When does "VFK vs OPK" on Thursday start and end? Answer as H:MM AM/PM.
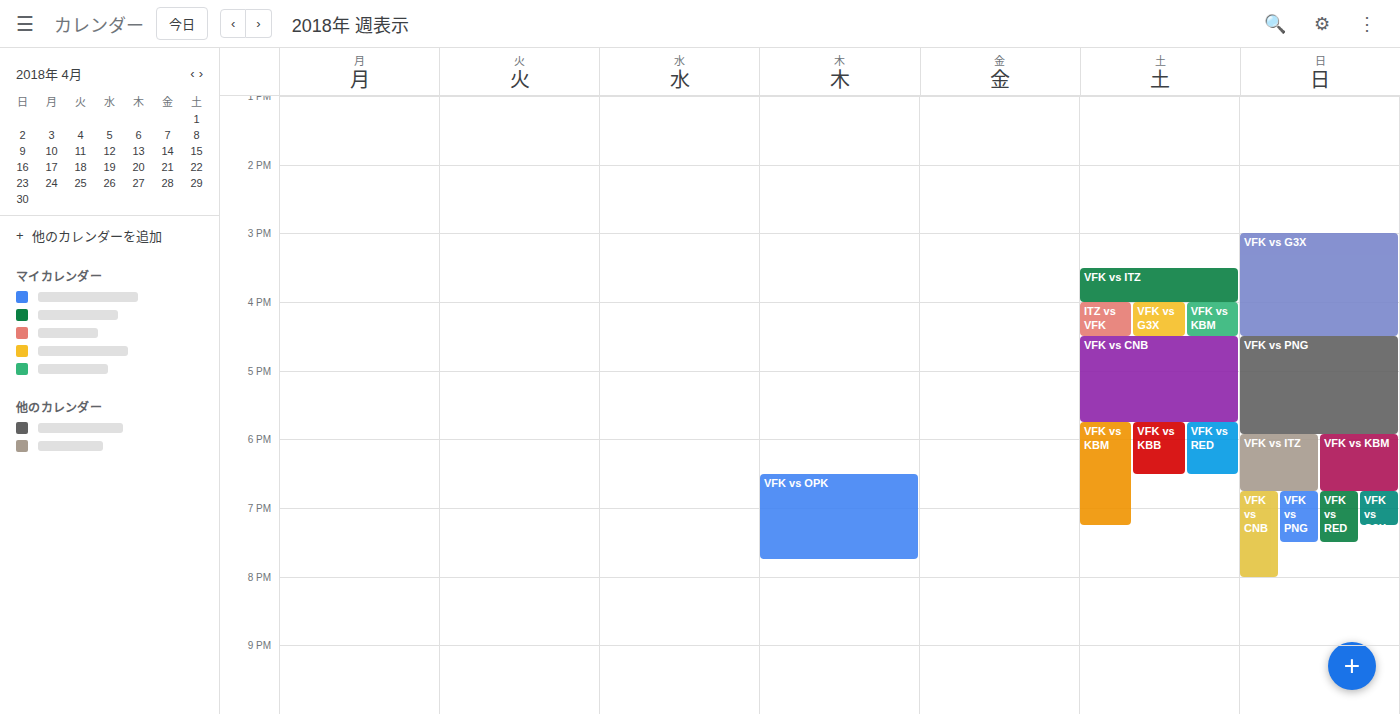
6:30 PM to 7:45 PM